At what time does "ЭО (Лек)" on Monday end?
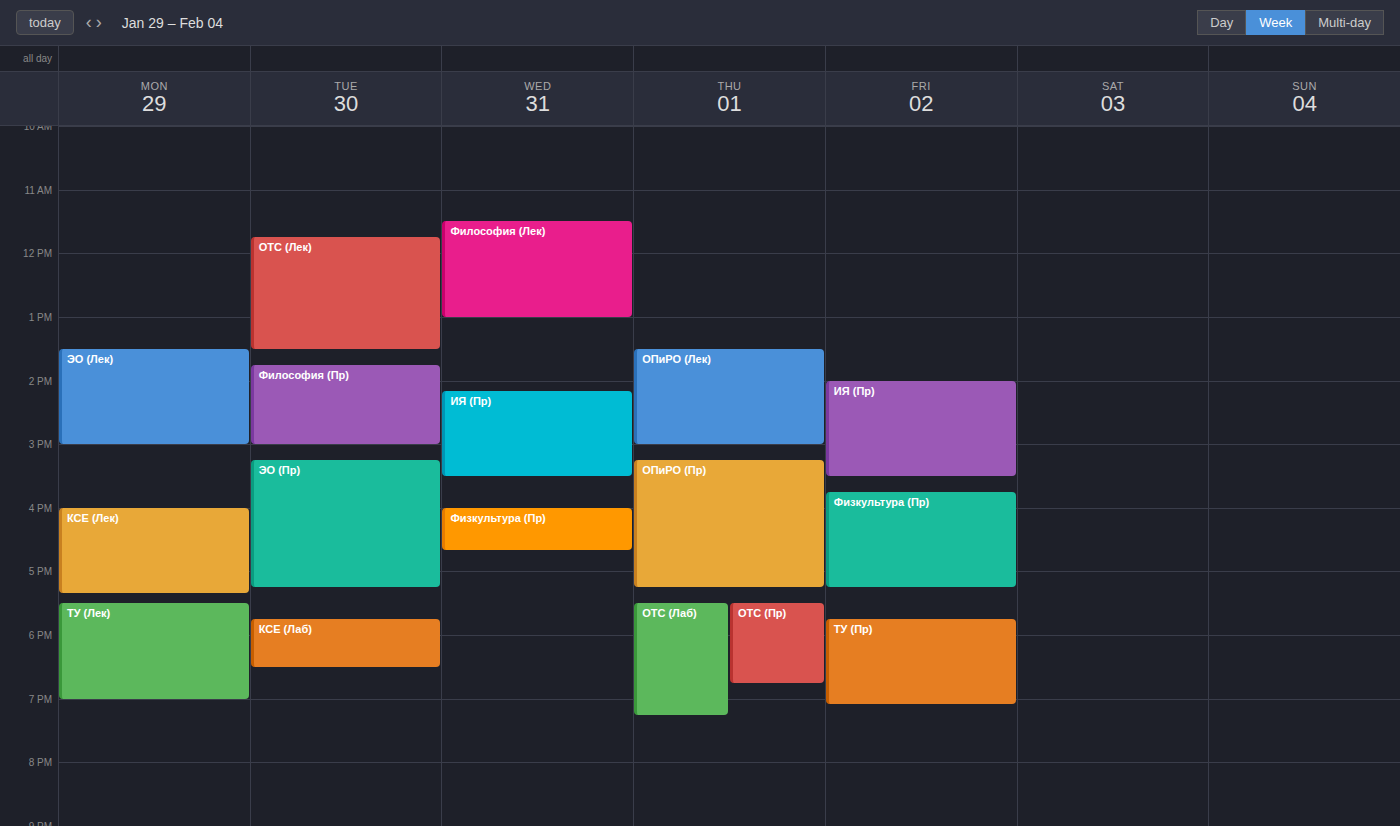
15:00